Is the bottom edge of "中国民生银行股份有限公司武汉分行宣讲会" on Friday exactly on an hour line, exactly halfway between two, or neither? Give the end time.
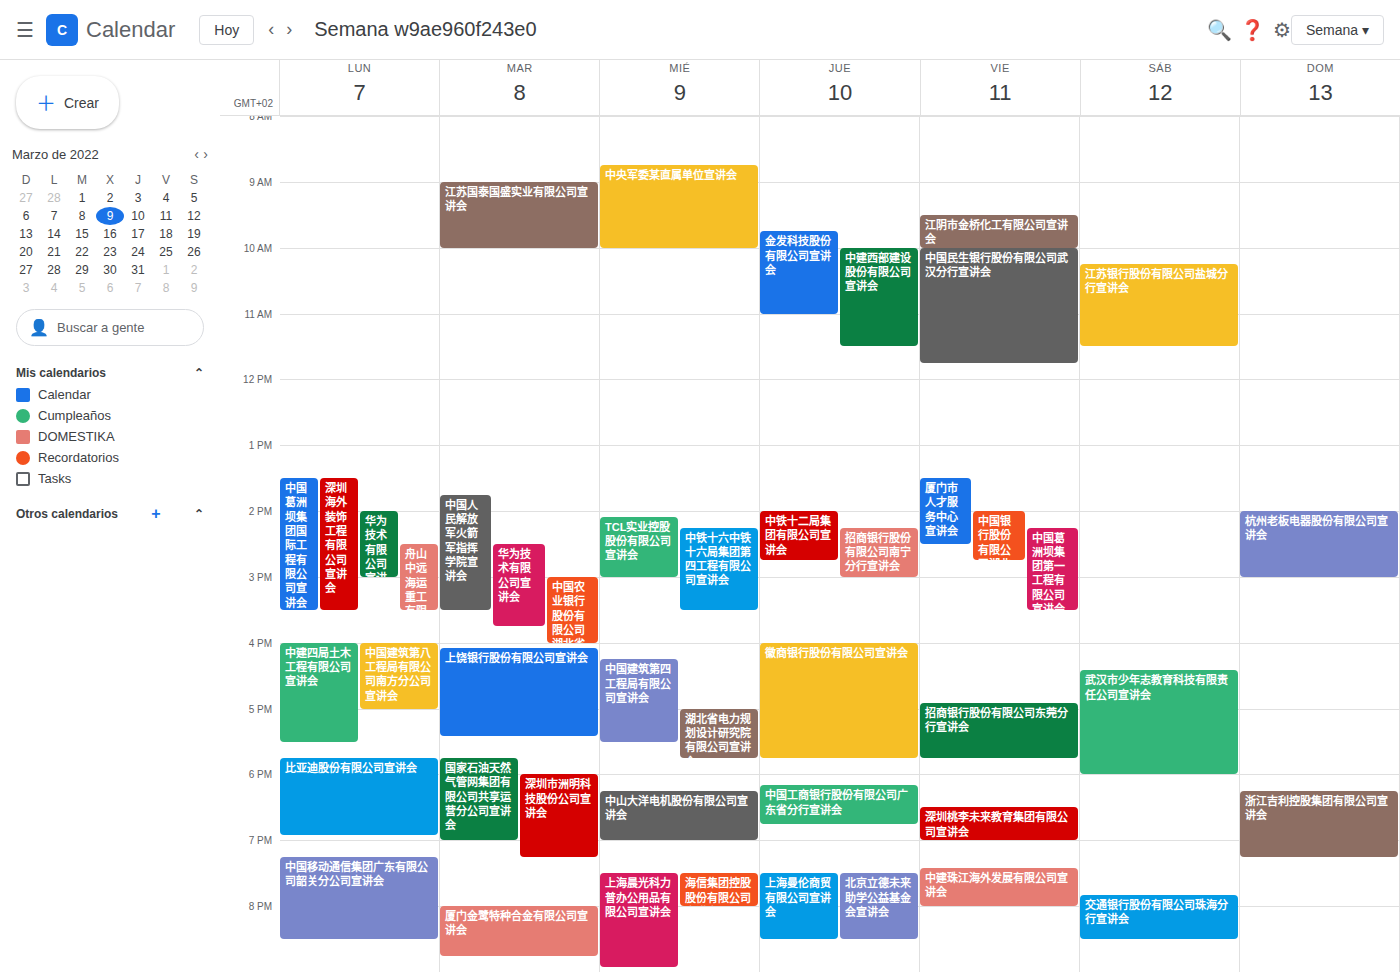
11:45 AM -- neither: three quarters of the way from the 11 AM line to the 12 PM line.